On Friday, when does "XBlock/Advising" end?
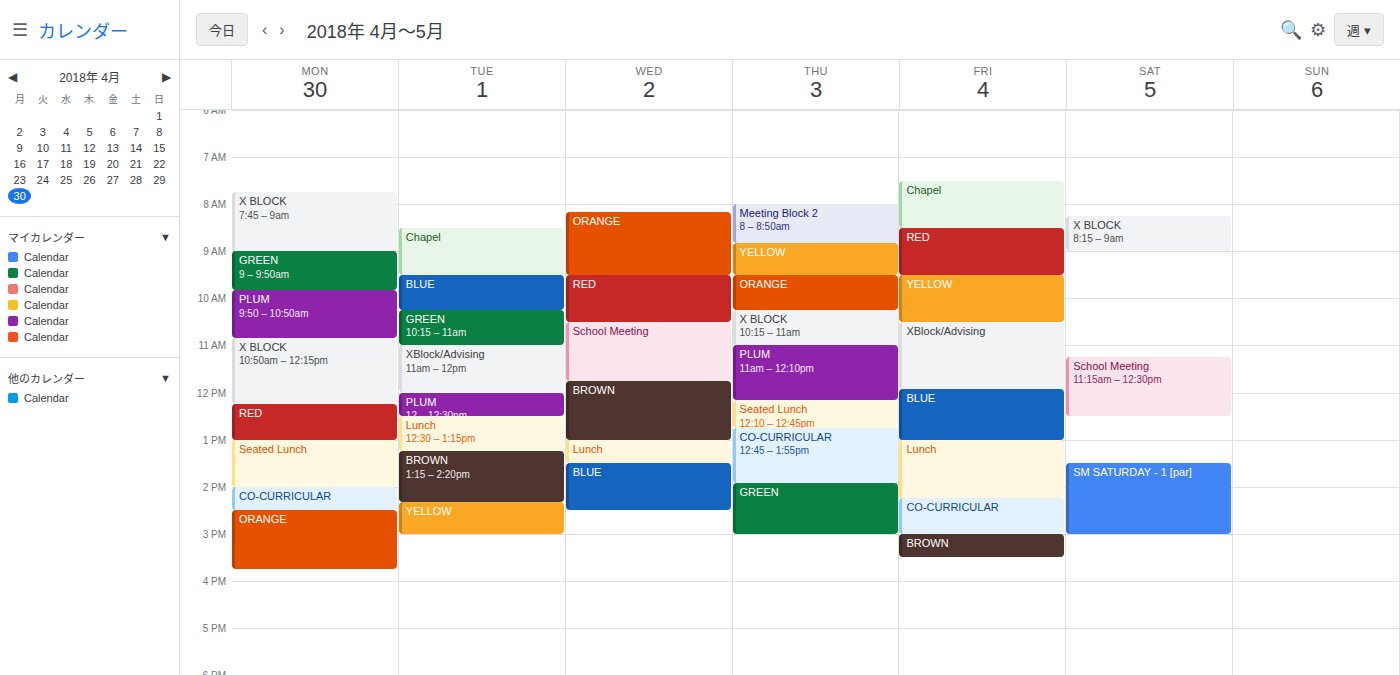
11:55 AM